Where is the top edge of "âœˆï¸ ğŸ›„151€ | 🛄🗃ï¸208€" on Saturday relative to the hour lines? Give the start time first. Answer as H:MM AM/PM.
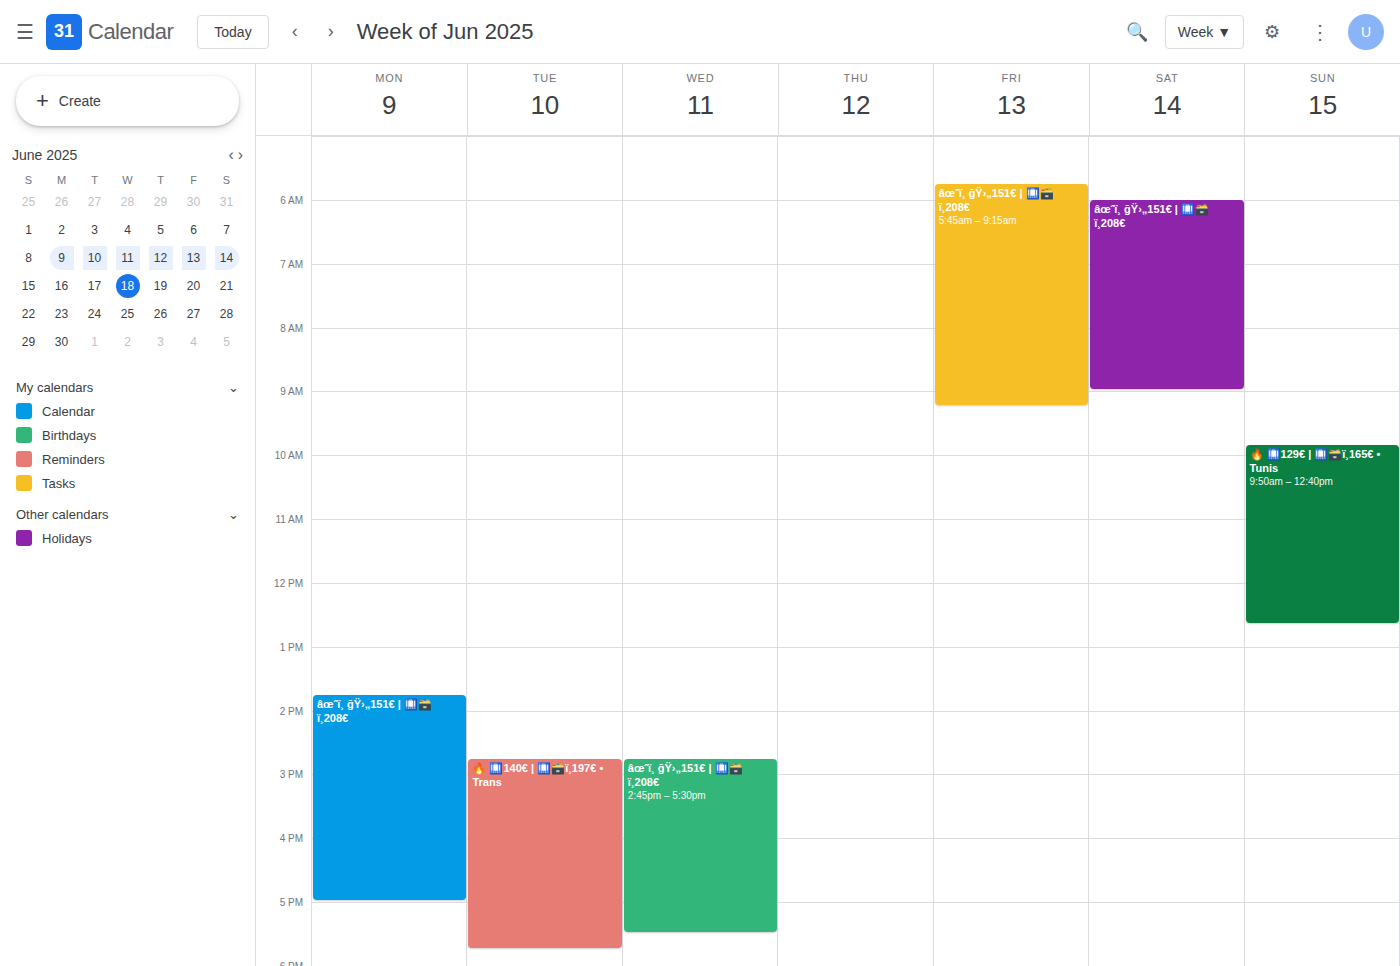
6:00 AM -- exactly on the 6 AM line.